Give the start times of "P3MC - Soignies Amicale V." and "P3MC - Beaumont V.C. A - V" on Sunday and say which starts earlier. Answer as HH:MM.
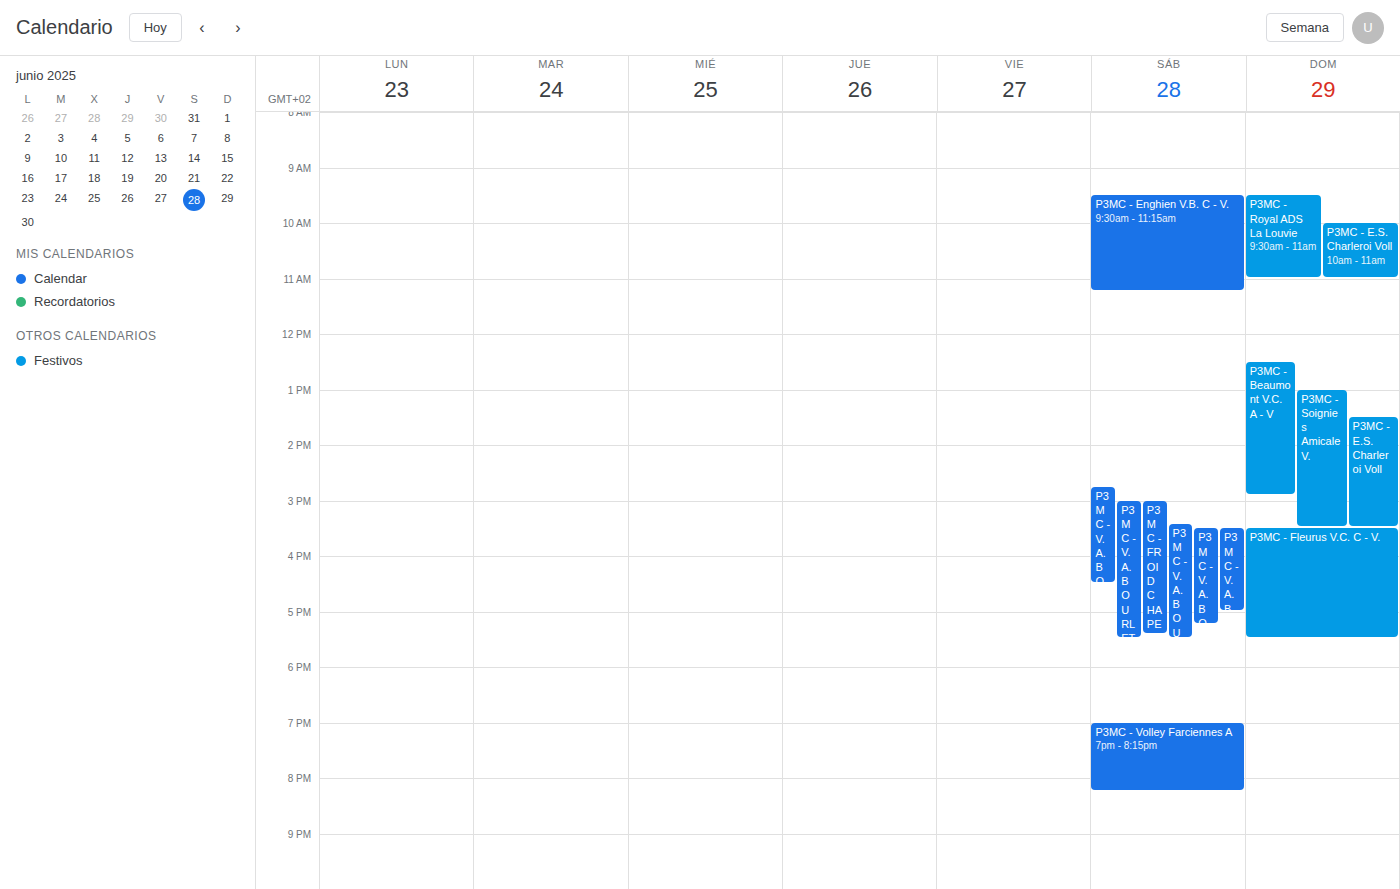
"P3MC - Beaumont V.C. A - V" 12:30; "P3MC - Soignies Amicale V." 13:00.